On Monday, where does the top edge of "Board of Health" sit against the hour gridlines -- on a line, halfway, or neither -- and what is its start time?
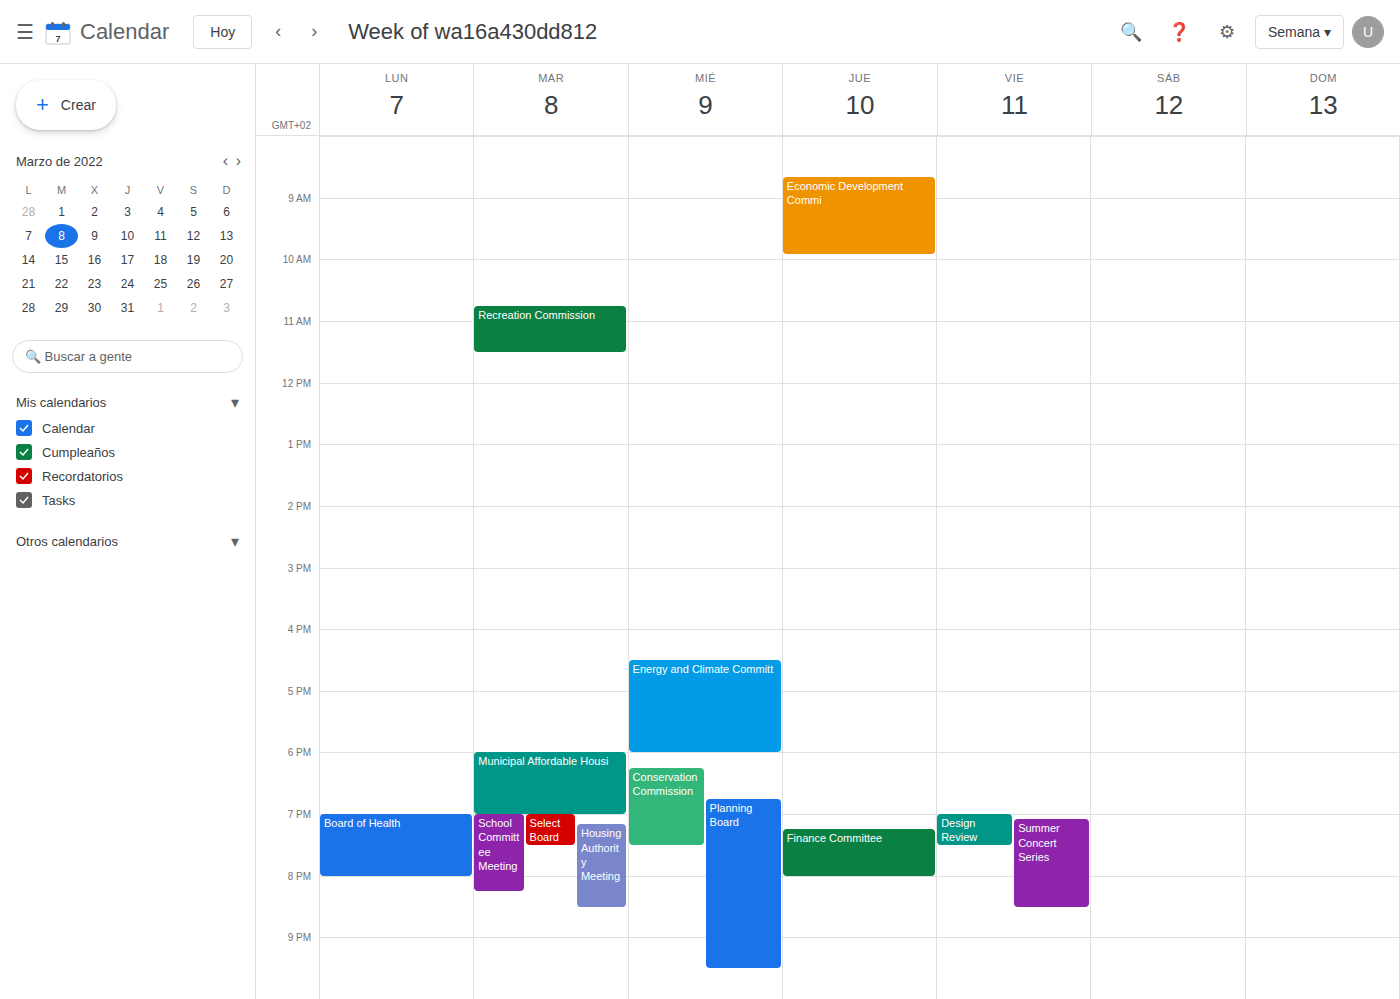
7:00 PM -- exactly on the 7 PM line.